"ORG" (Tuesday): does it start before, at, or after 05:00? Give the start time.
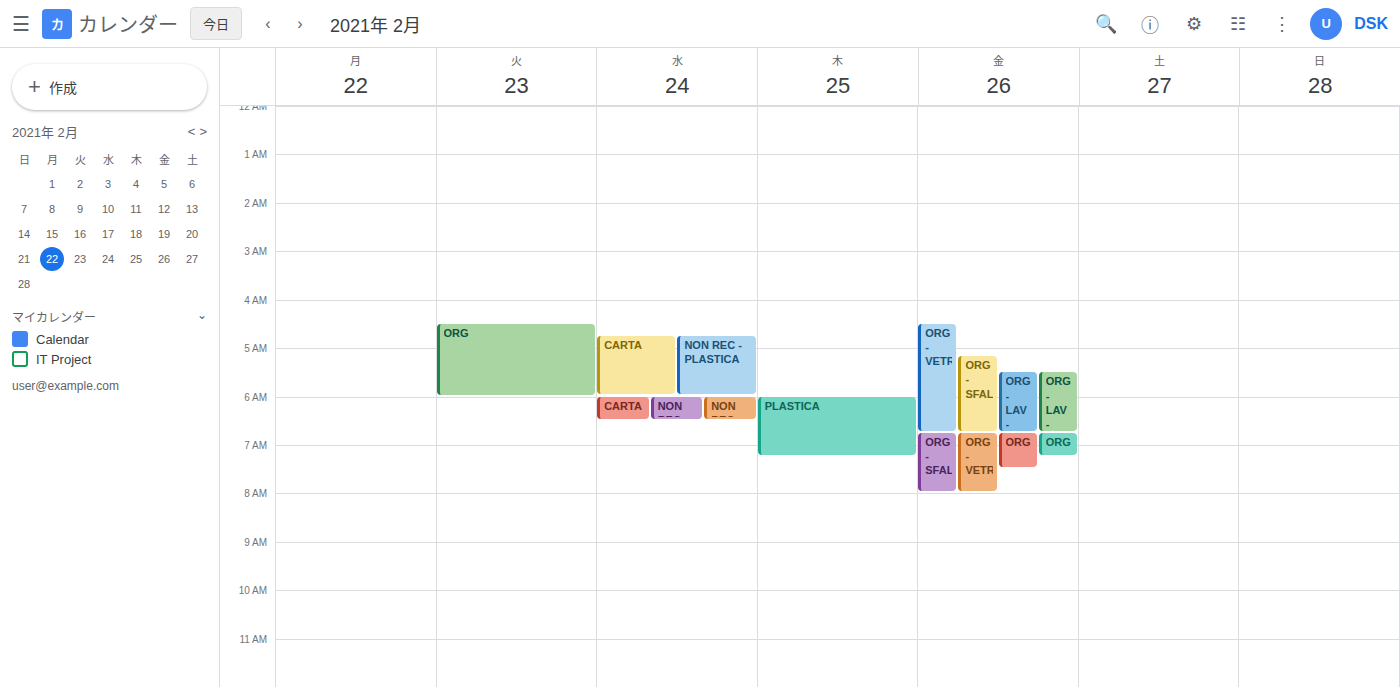
04:30 -- before 05:00, 30 minutes above the 05:00 line.